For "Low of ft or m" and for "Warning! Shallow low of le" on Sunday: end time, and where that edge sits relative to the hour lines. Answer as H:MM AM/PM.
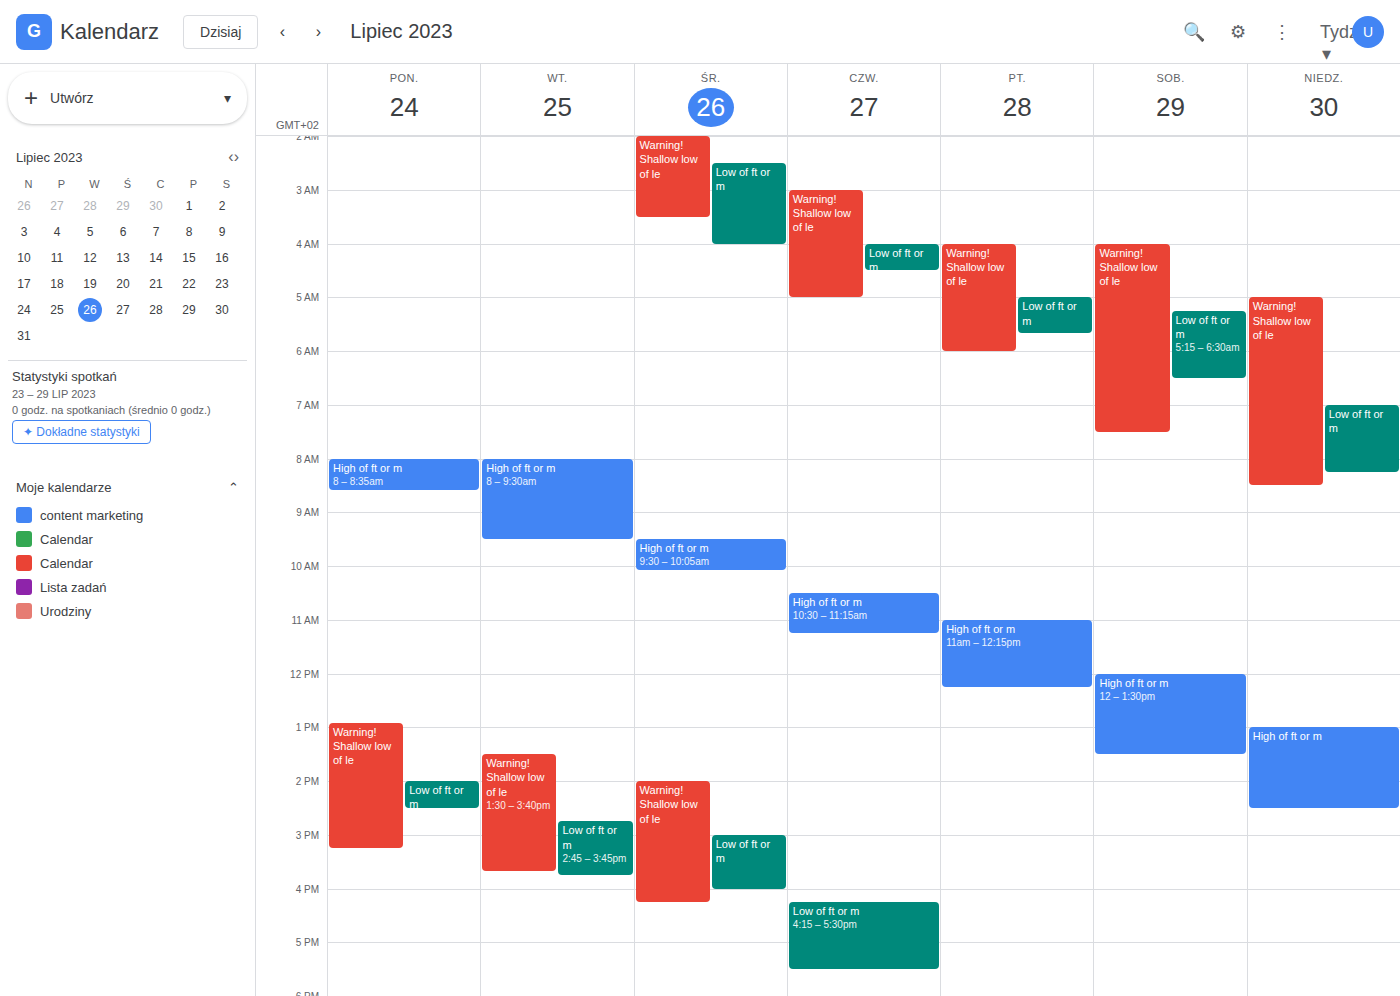
"Low of ft or m": 8:15 AM, neither: a quarter of the way from the 8 AM line to the 9 AM line. "Warning! Shallow low of le": 8:30 AM, halfway between the 8 AM and 9 AM lines.